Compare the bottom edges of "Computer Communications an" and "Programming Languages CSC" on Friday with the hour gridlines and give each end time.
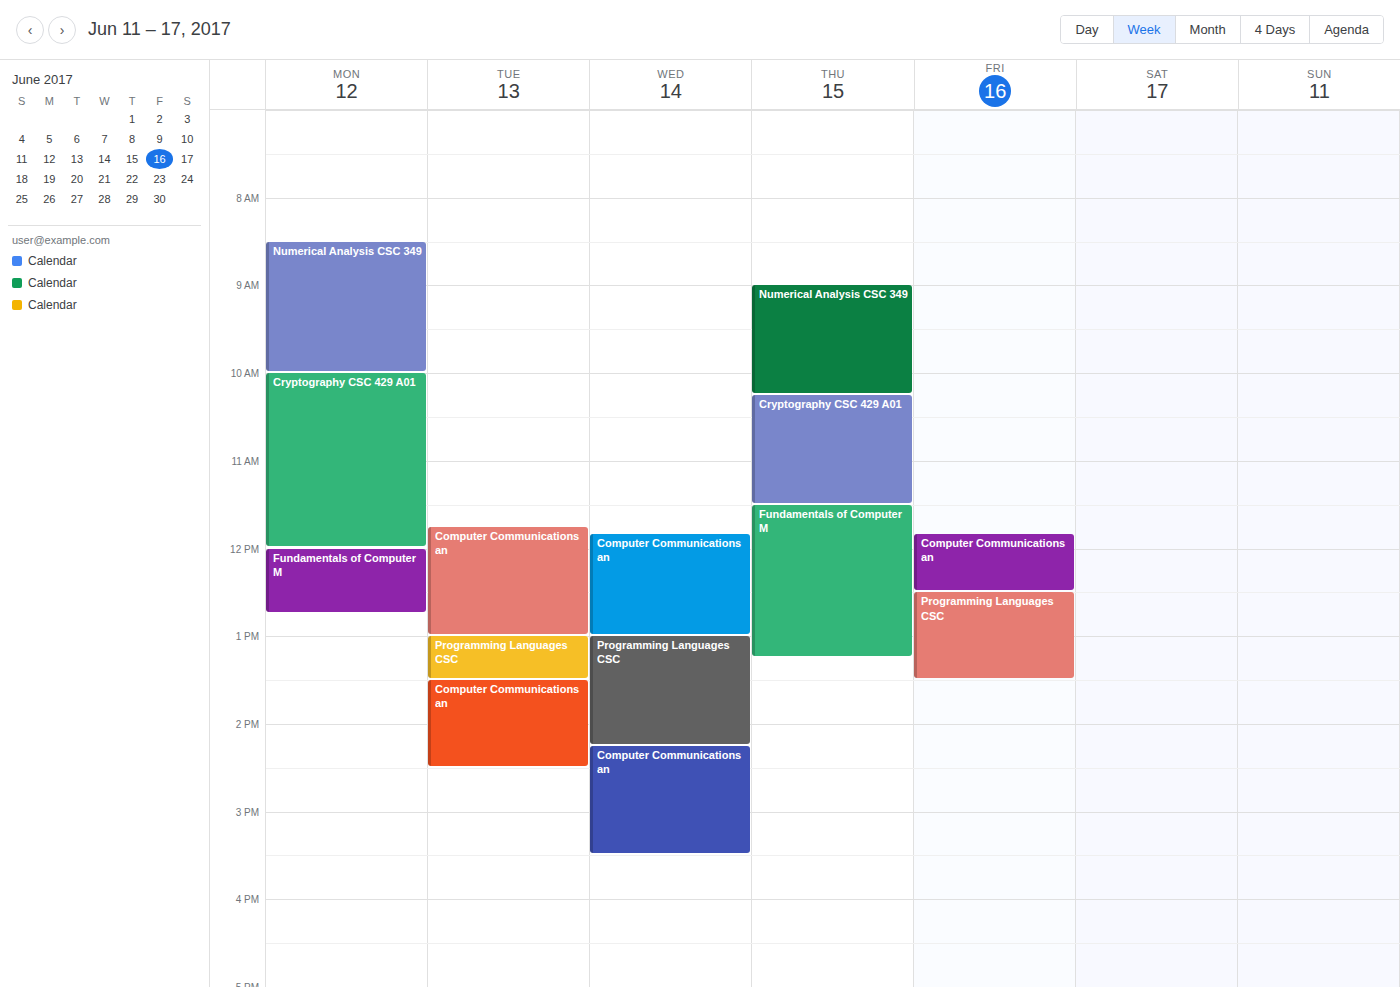
"Computer Communications an": 12:30 PM, halfway between the 12 PM and 1 PM lines. "Programming Languages CSC": 1:30 PM, halfway between the 1 PM and 2 PM lines.